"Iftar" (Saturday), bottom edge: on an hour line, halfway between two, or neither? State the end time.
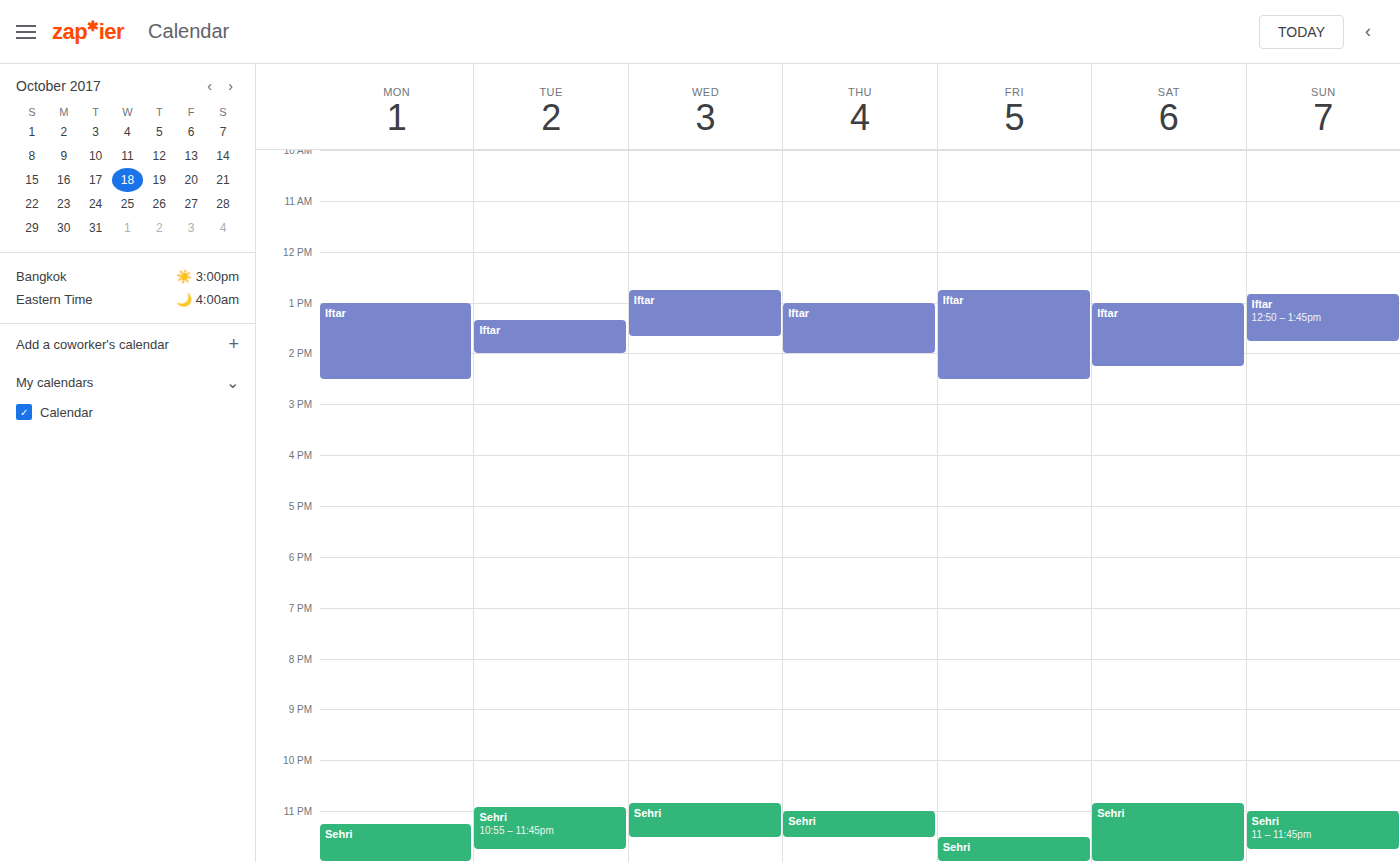
2:15 PM -- neither: a quarter of the way from the 2 PM line to the 3 PM line.